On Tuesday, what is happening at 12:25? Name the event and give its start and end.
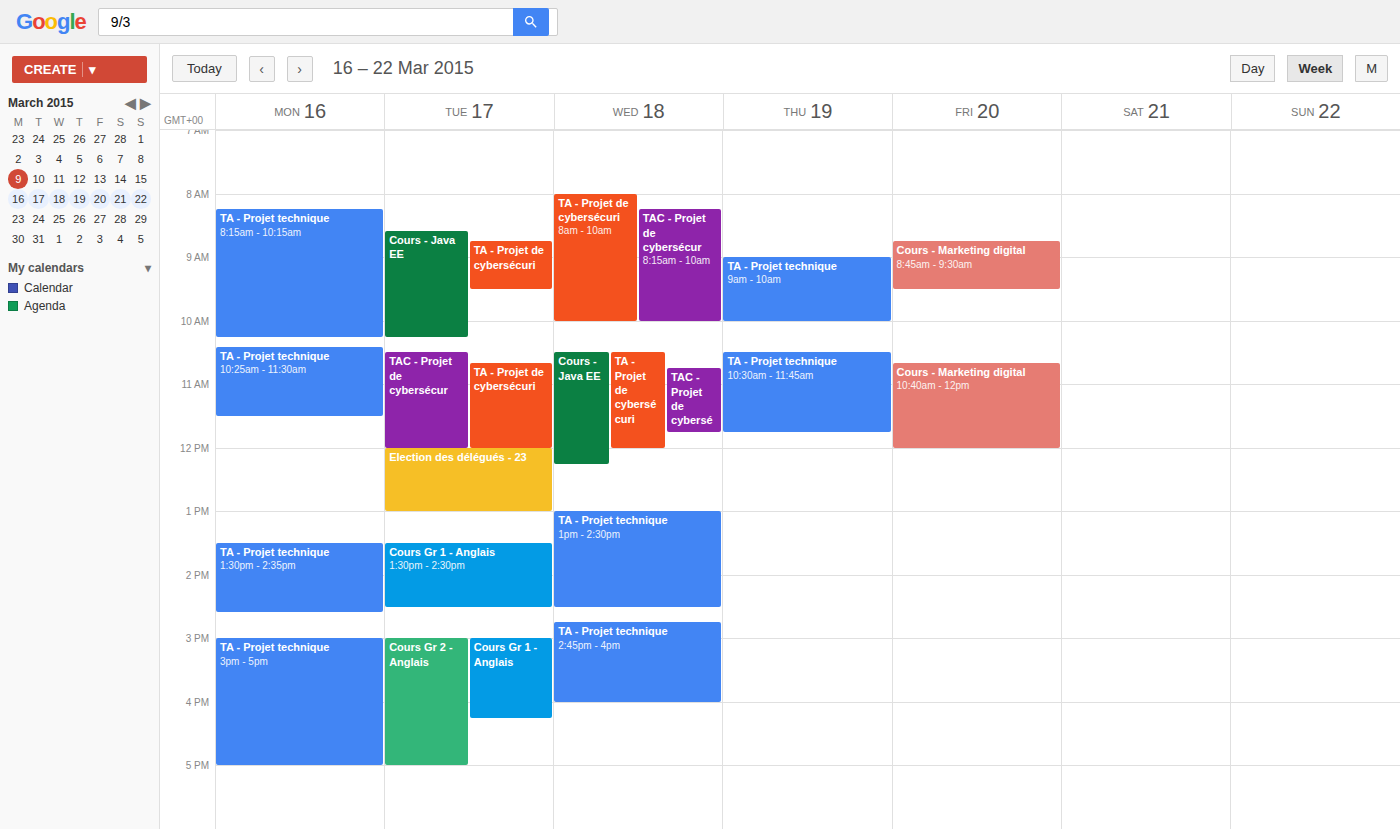
"Election des délégués - 23", 12:00 to 13:00